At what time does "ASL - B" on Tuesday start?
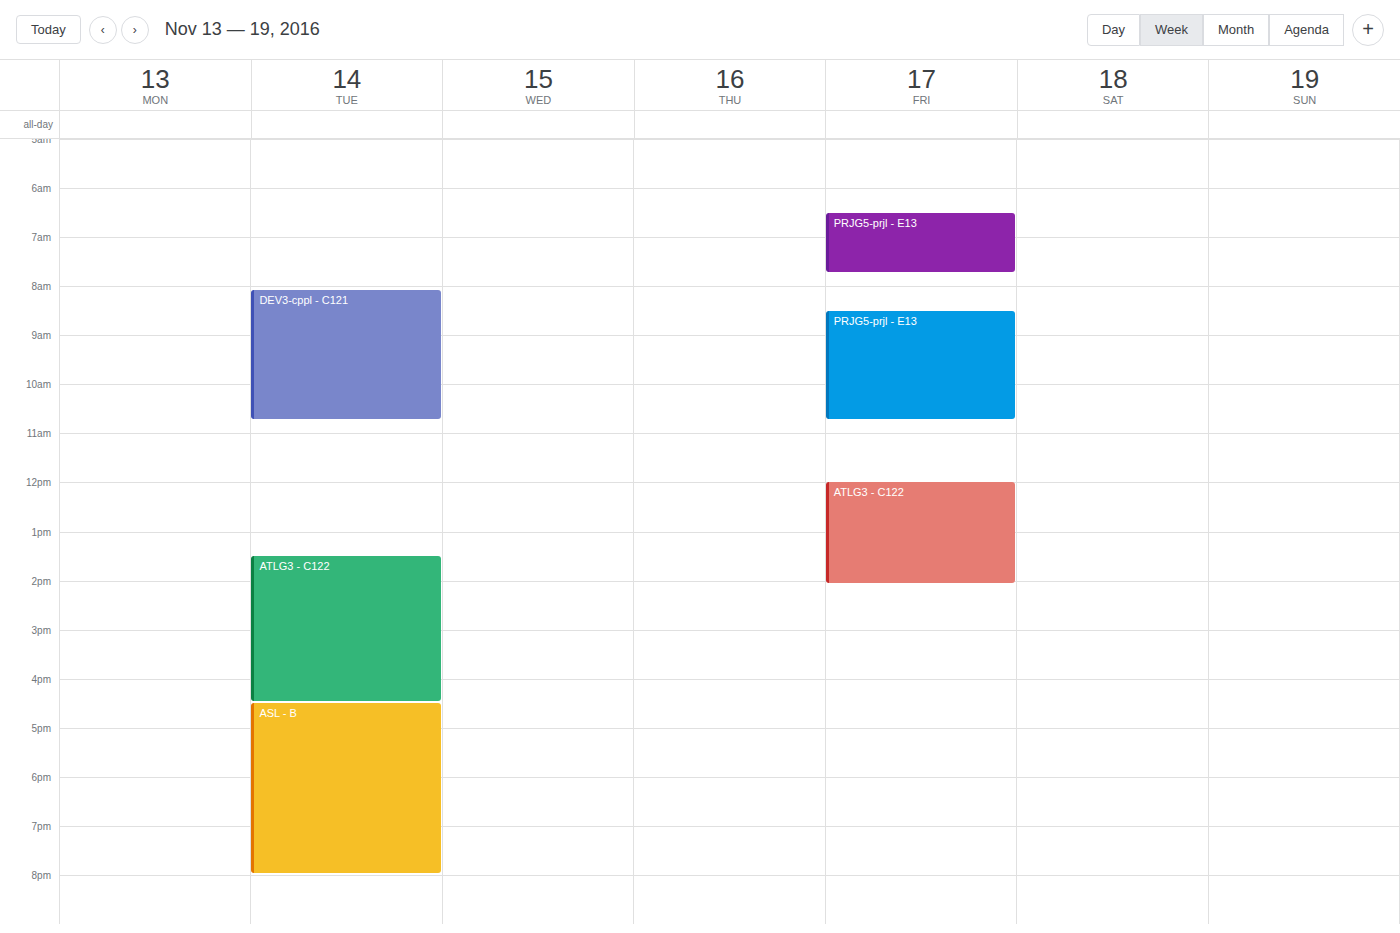
4:30 PM